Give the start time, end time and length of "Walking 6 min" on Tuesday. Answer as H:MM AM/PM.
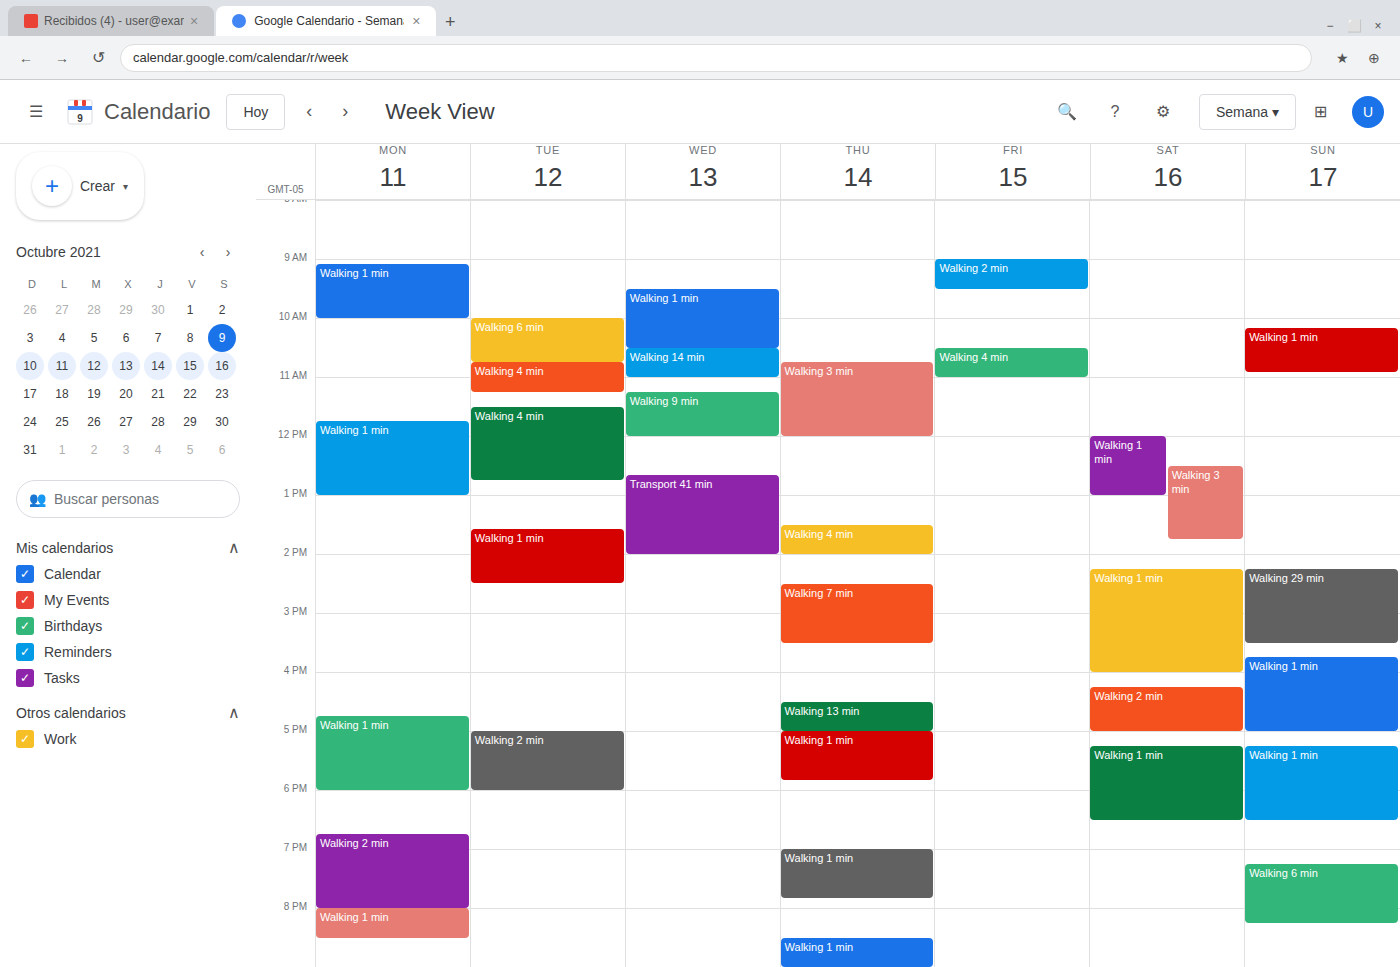
10:00 AM to 10:45 AM, 45 minutes